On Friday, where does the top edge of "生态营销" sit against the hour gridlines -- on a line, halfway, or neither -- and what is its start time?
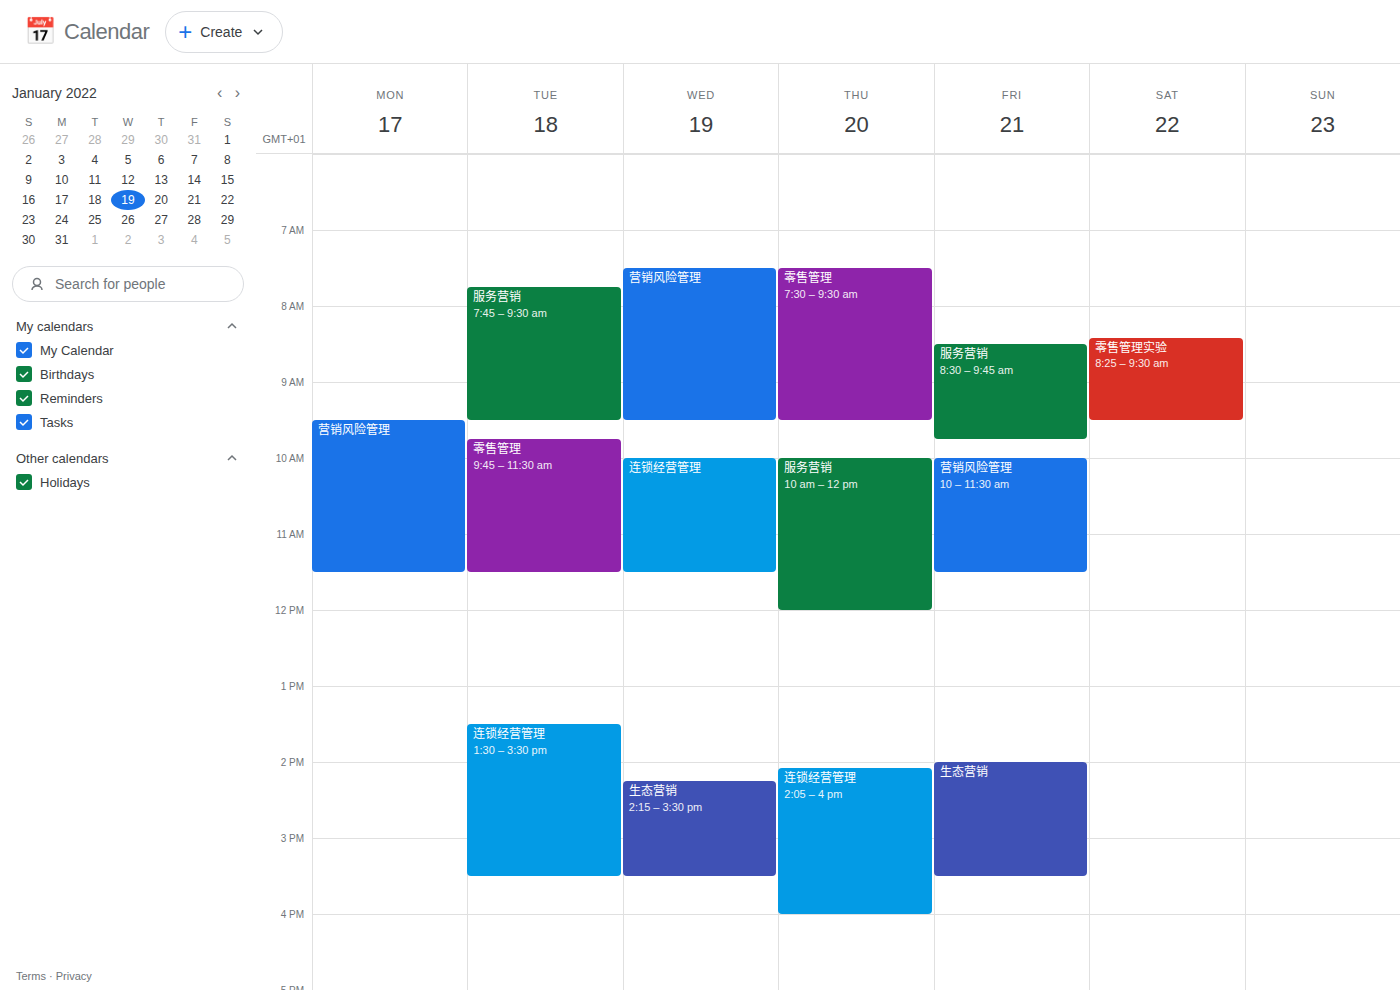
2:00 PM -- exactly on the 2 PM line.